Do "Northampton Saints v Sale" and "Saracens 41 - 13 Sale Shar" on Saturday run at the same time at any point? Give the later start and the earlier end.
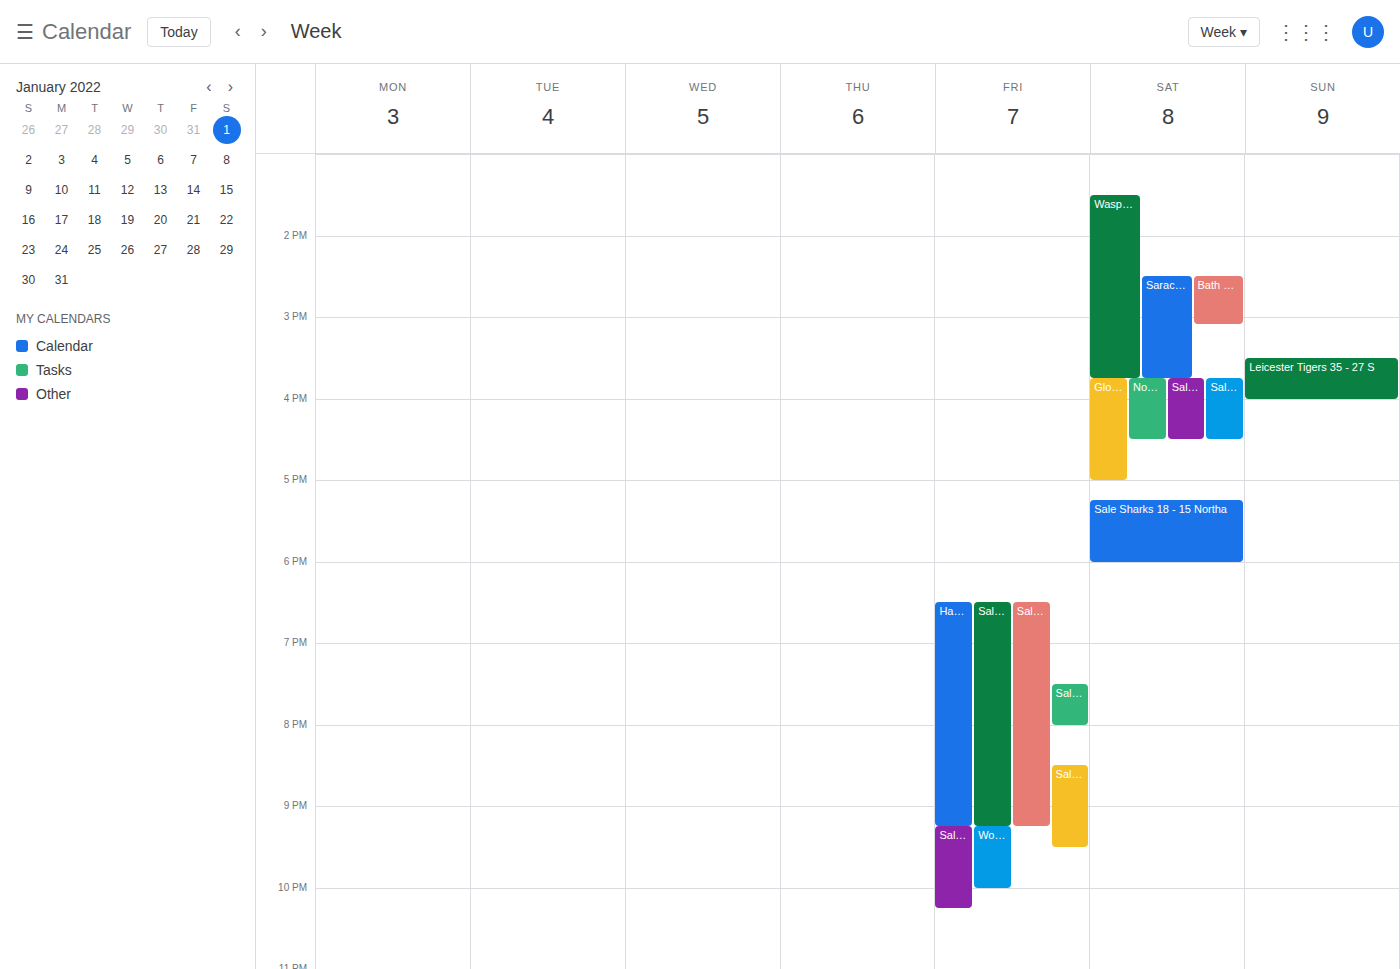
"Saracens 41 - 13 Sale Shar" ends at 3:45 PM, exactly when "Northampton Saints v Sale" starts -- they touch but do not overlap.